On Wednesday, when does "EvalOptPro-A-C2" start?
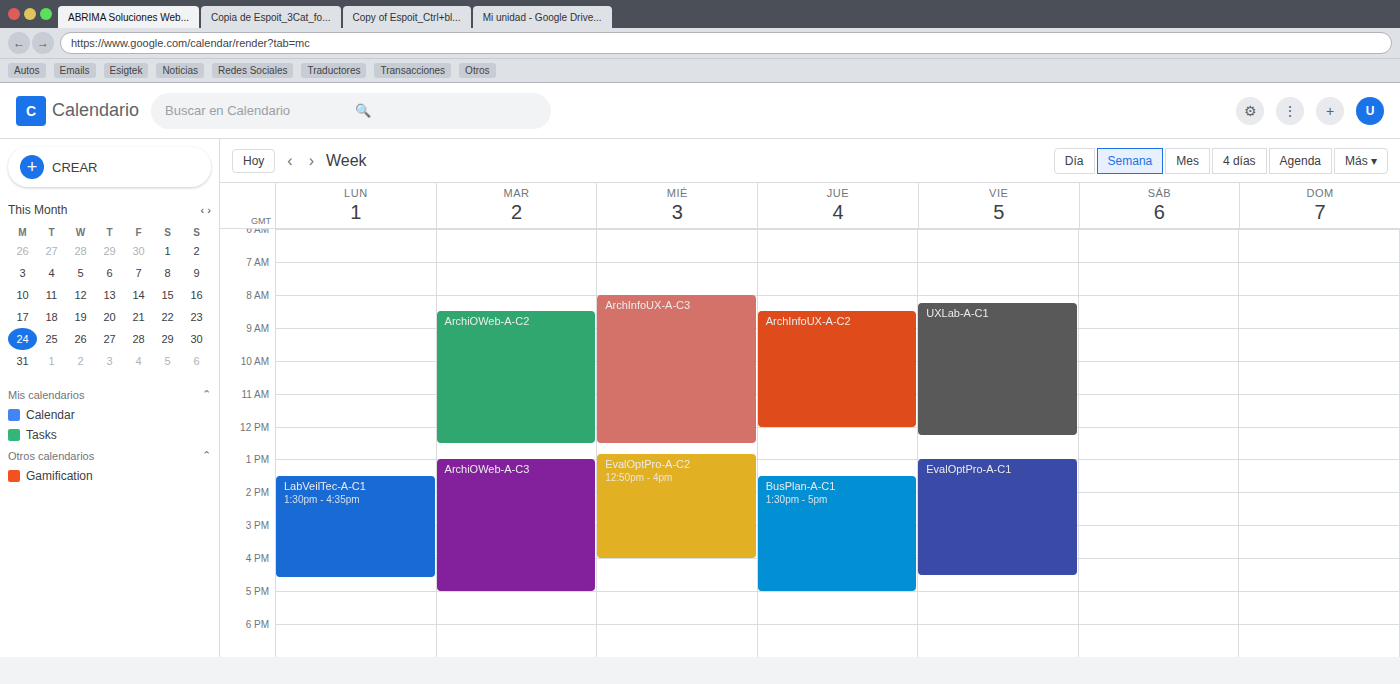
12:50 PM